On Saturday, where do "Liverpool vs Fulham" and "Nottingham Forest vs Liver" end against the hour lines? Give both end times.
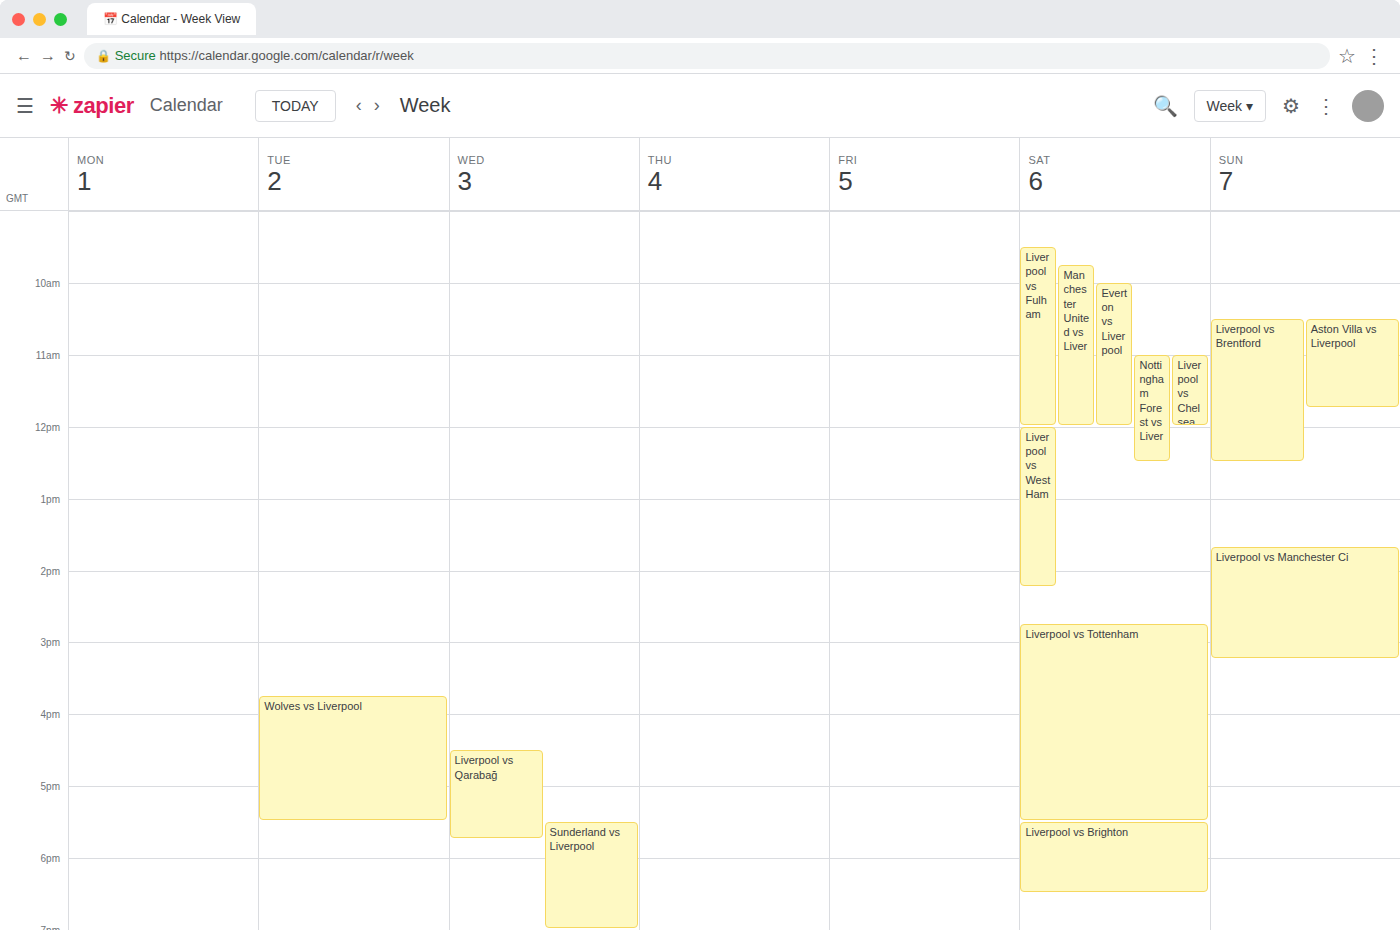
"Liverpool vs Fulham": 12:00 PM, exactly on the 12 PM line. "Nottingham Forest vs Liver": 12:30 PM, halfway between the 12 PM and 1 PM lines.